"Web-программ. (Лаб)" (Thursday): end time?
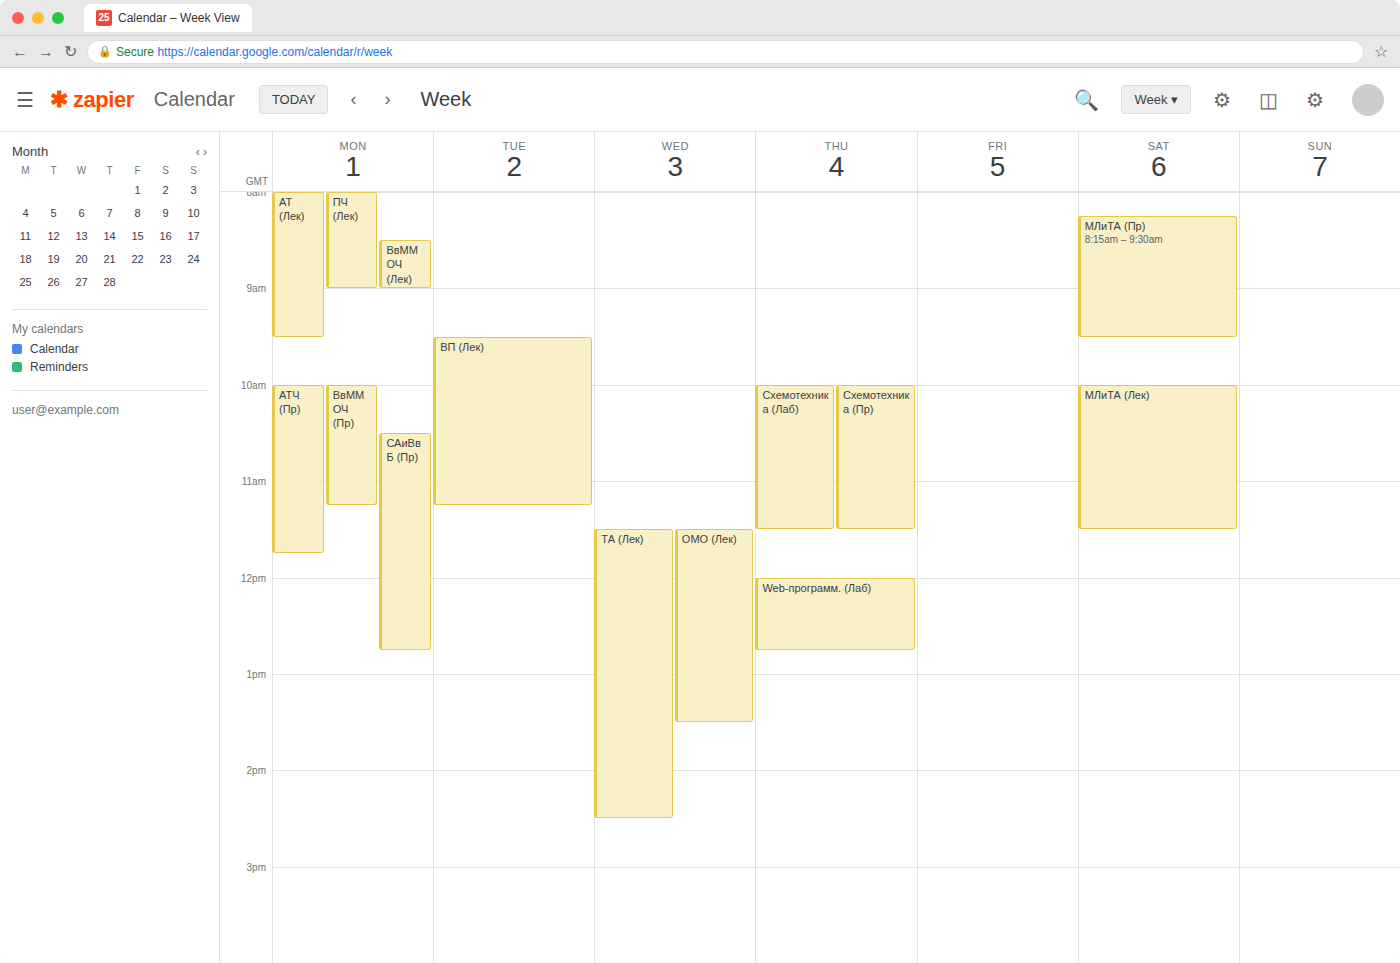
12:45 PM